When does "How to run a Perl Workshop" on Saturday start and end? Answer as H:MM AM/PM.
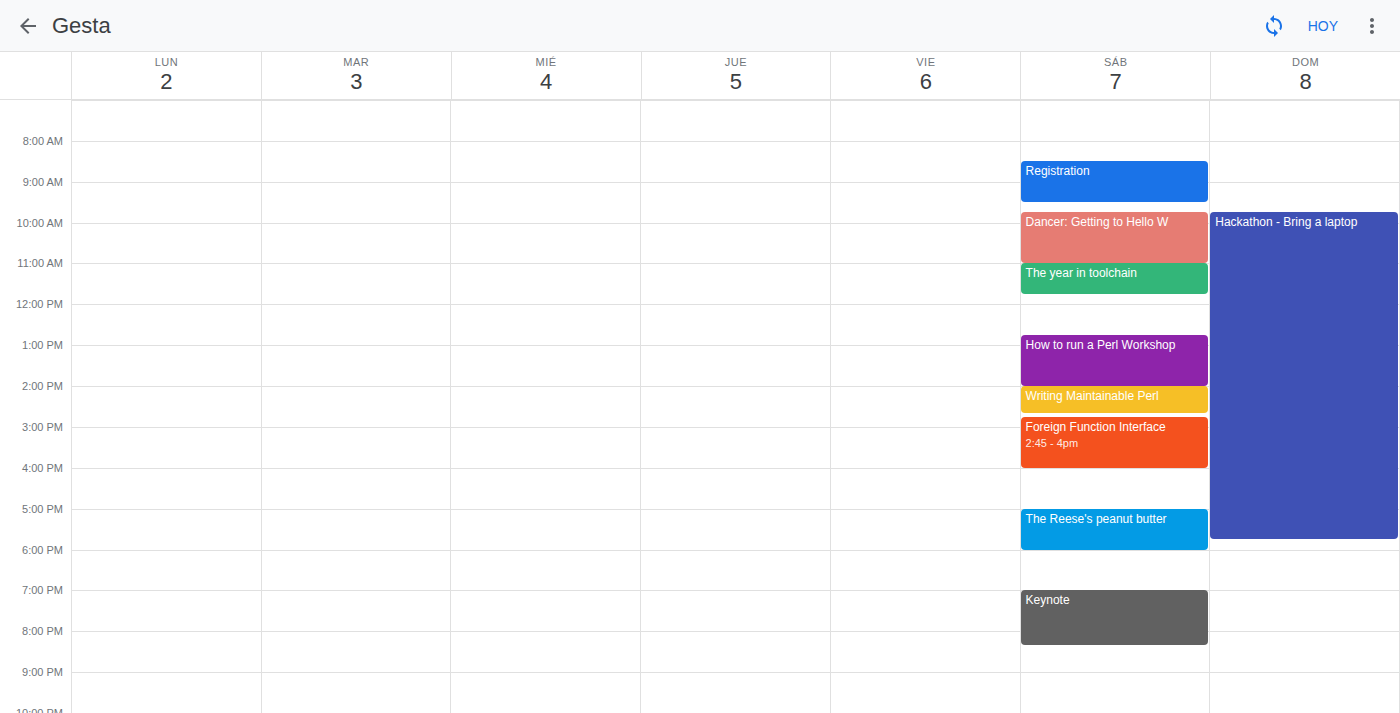
12:45 PM to 2:00 PM